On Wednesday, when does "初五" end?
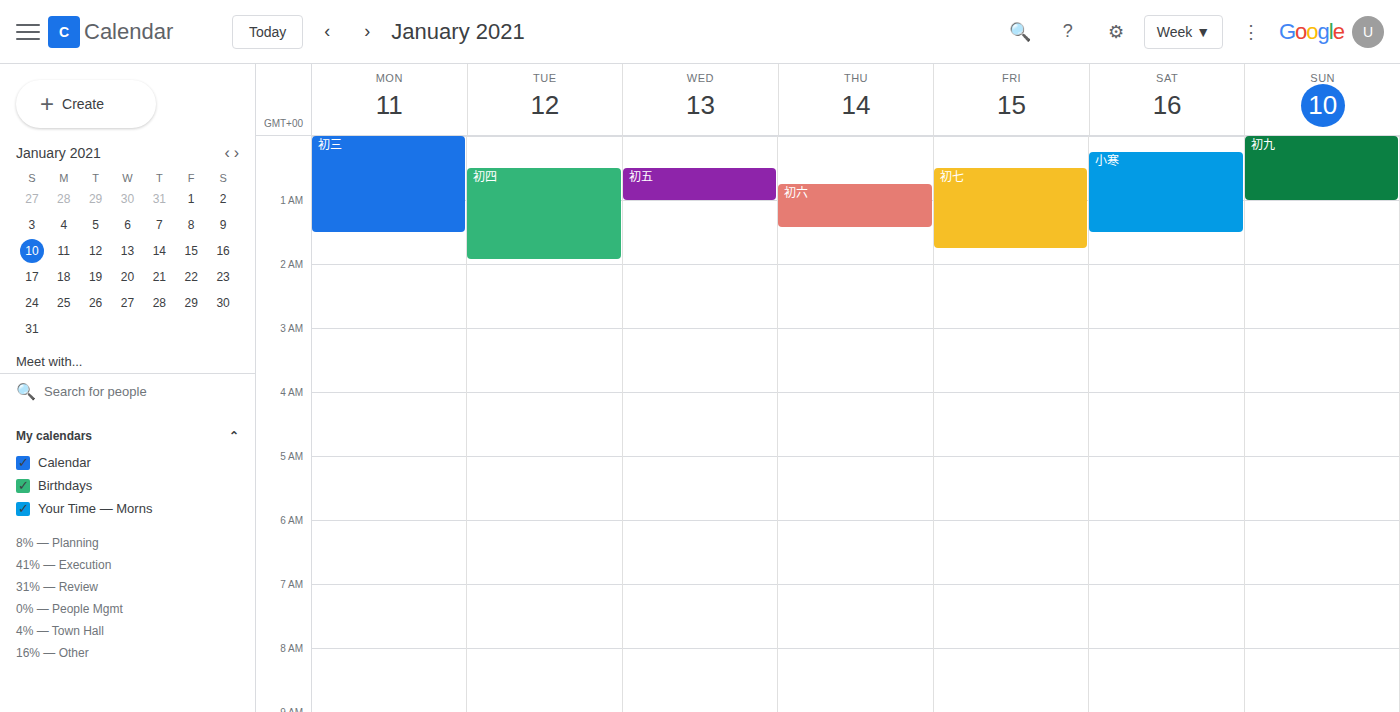
1:00 AM